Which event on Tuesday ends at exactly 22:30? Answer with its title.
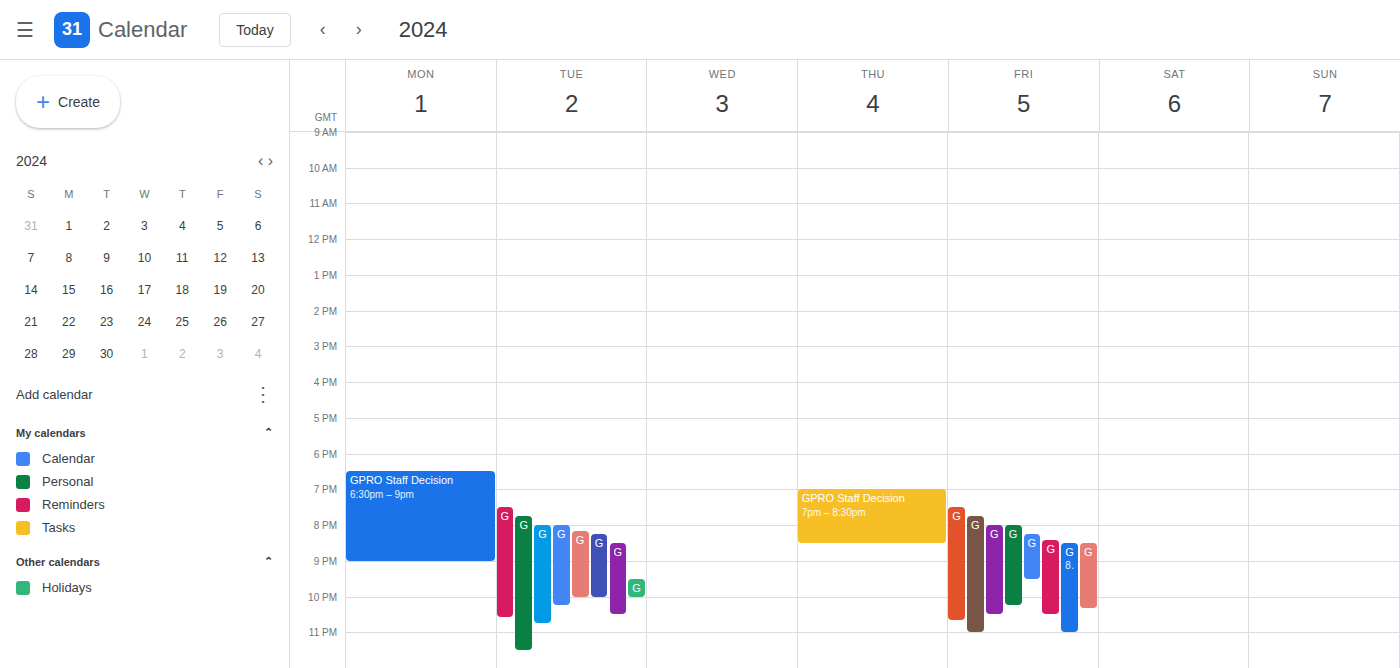
"GPRO Race #14 Baku City"